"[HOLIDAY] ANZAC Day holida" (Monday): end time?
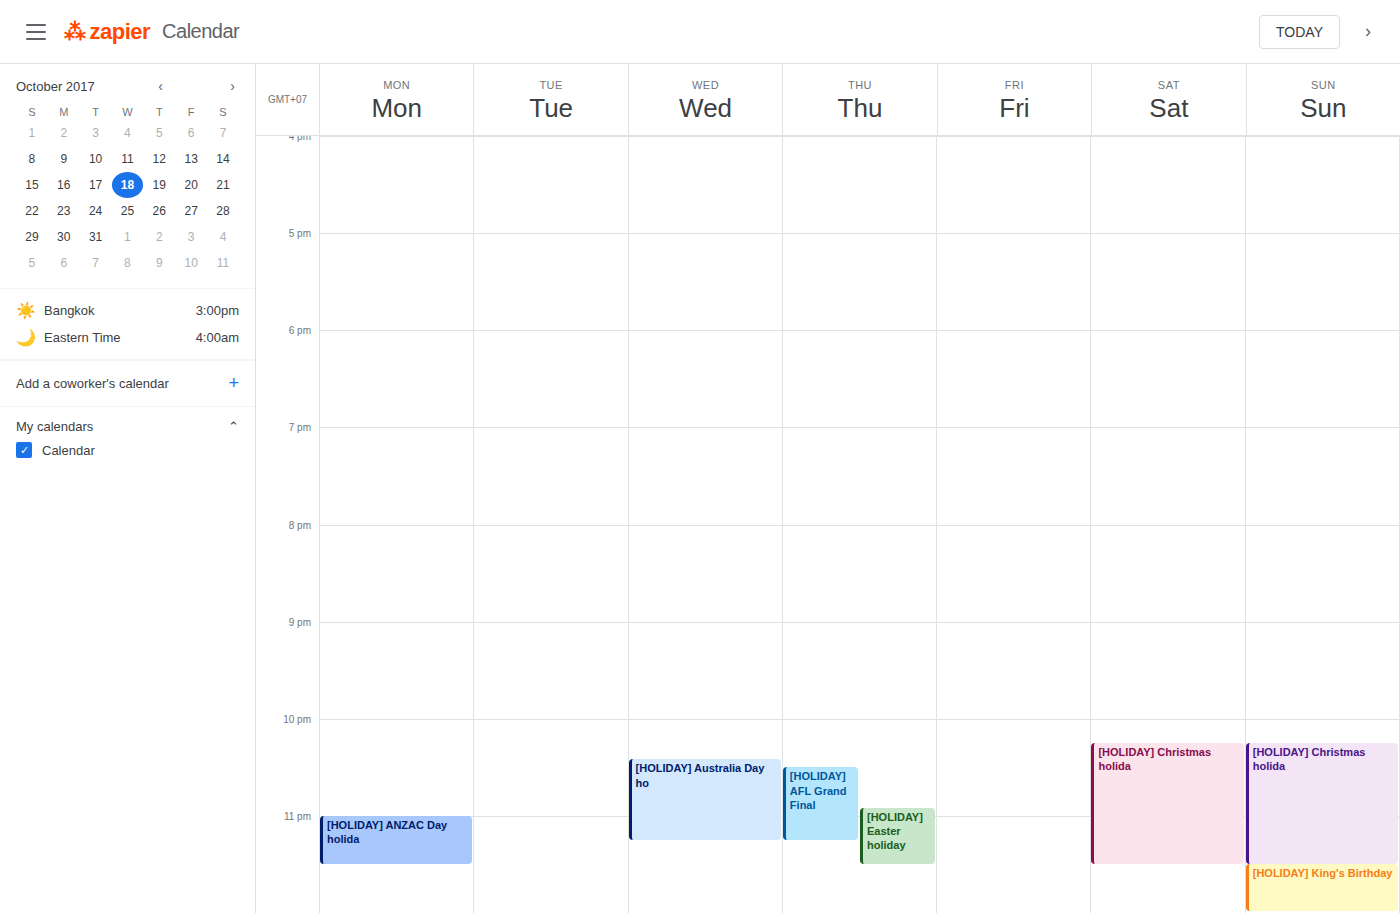
11:30 PM